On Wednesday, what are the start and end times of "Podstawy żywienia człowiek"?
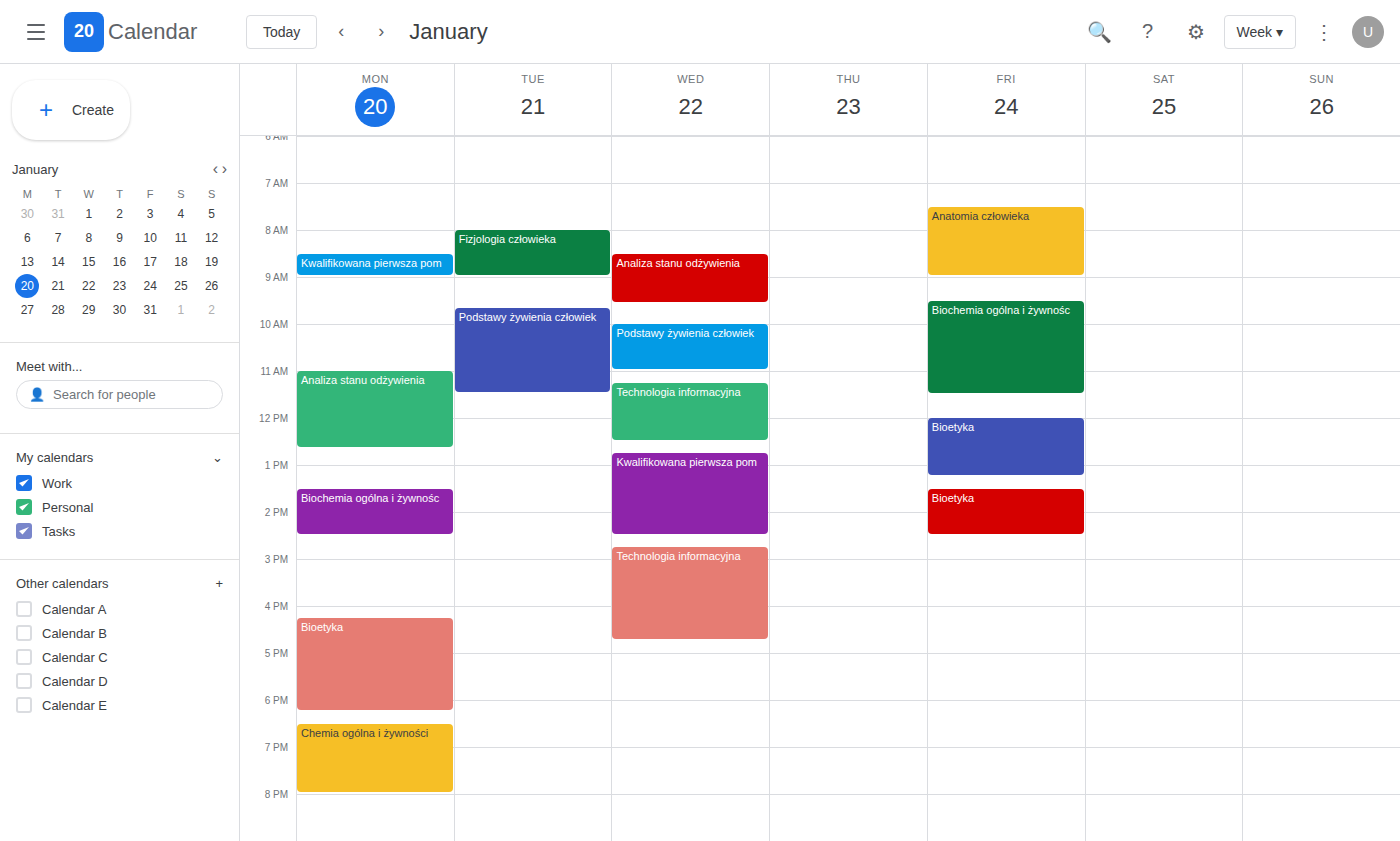
10:00 AM to 11:00 AM